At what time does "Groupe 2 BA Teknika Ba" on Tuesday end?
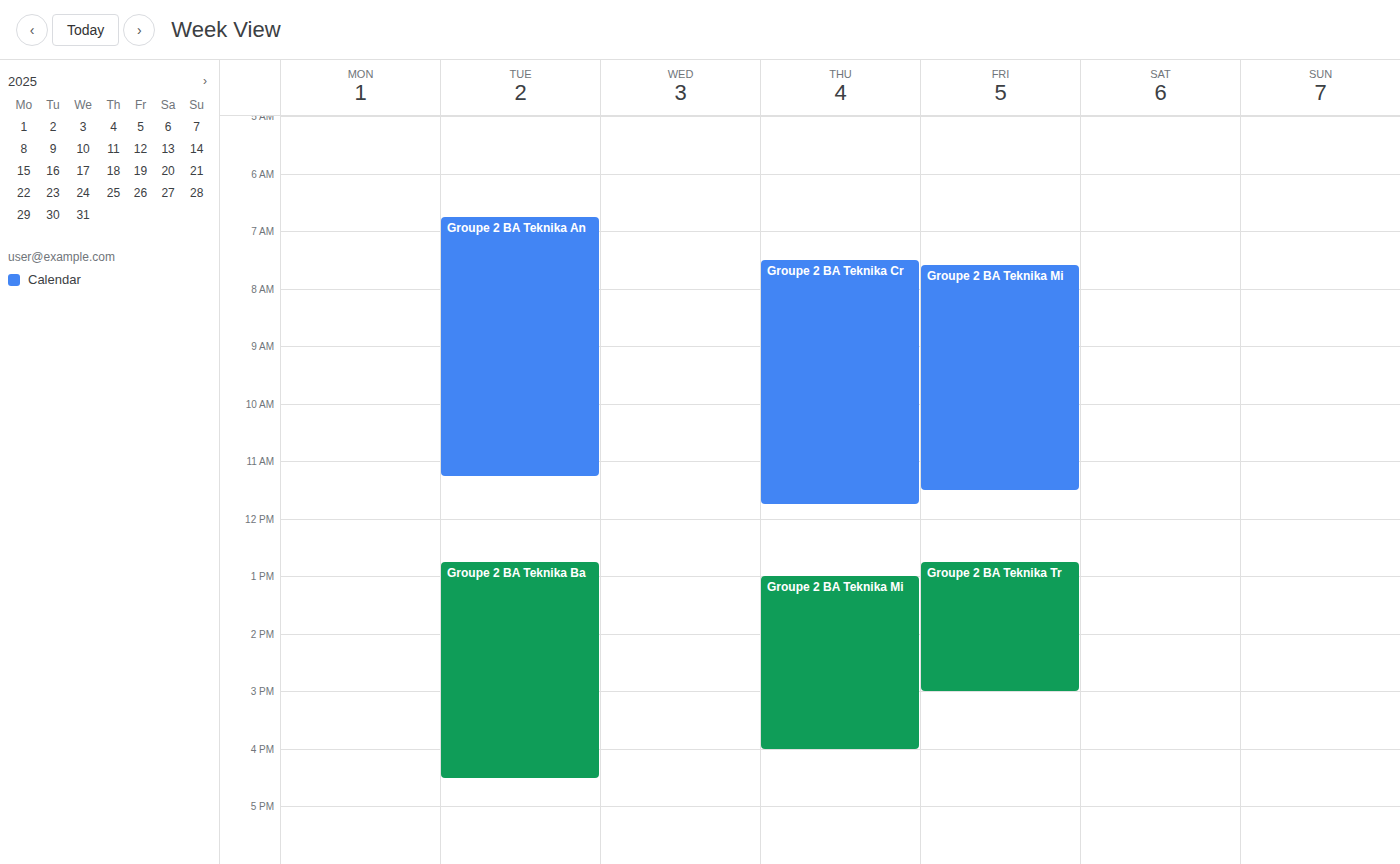
4:30 PM